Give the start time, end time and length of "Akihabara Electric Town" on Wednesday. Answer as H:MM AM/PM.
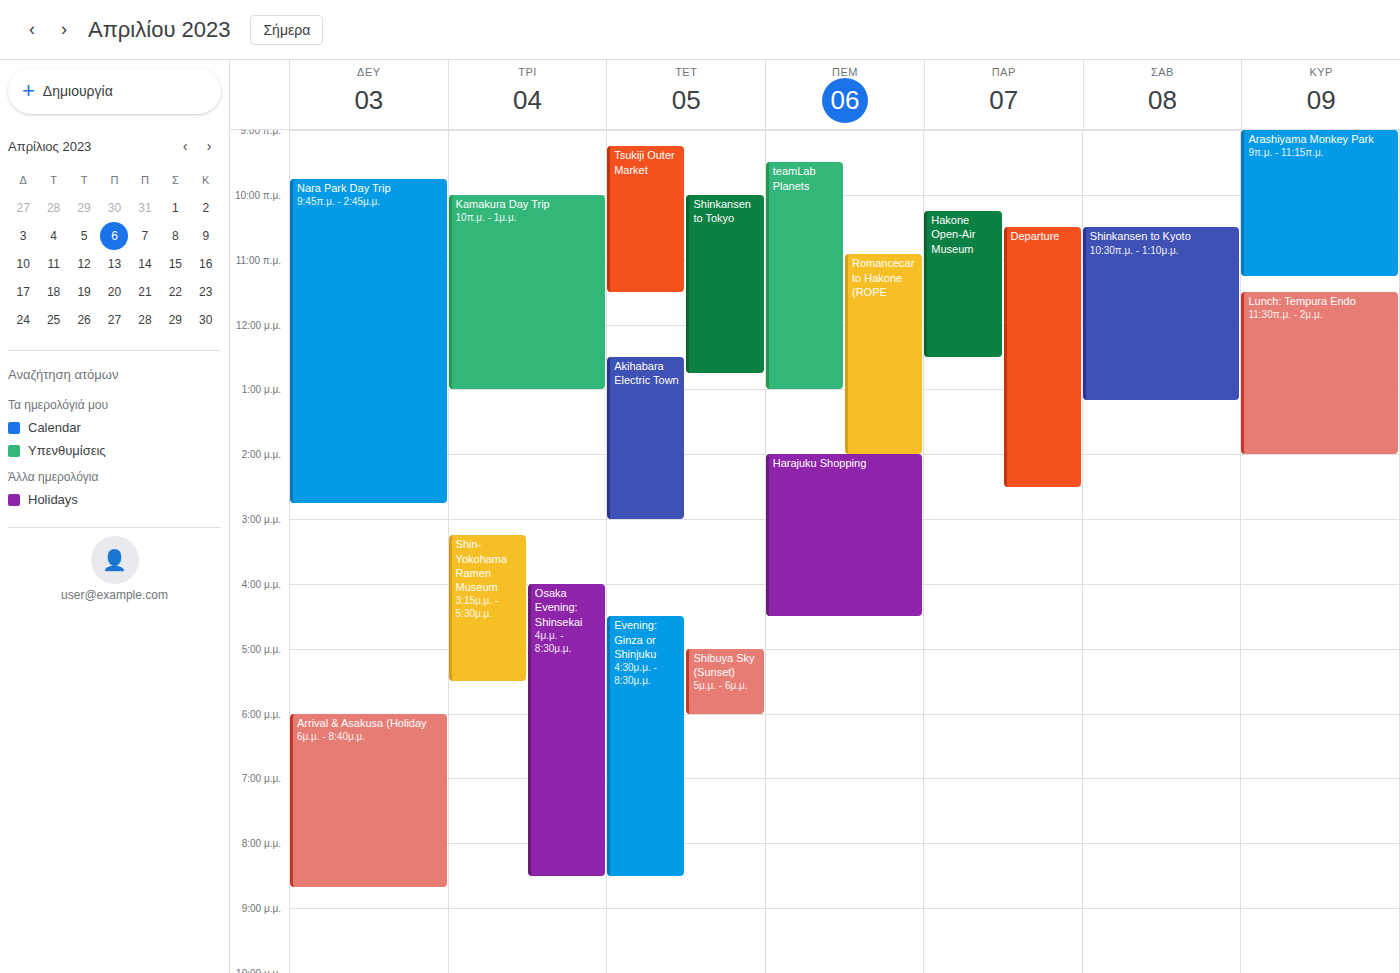
12:30 PM to 3:00 PM, 2 hours 30 minutes